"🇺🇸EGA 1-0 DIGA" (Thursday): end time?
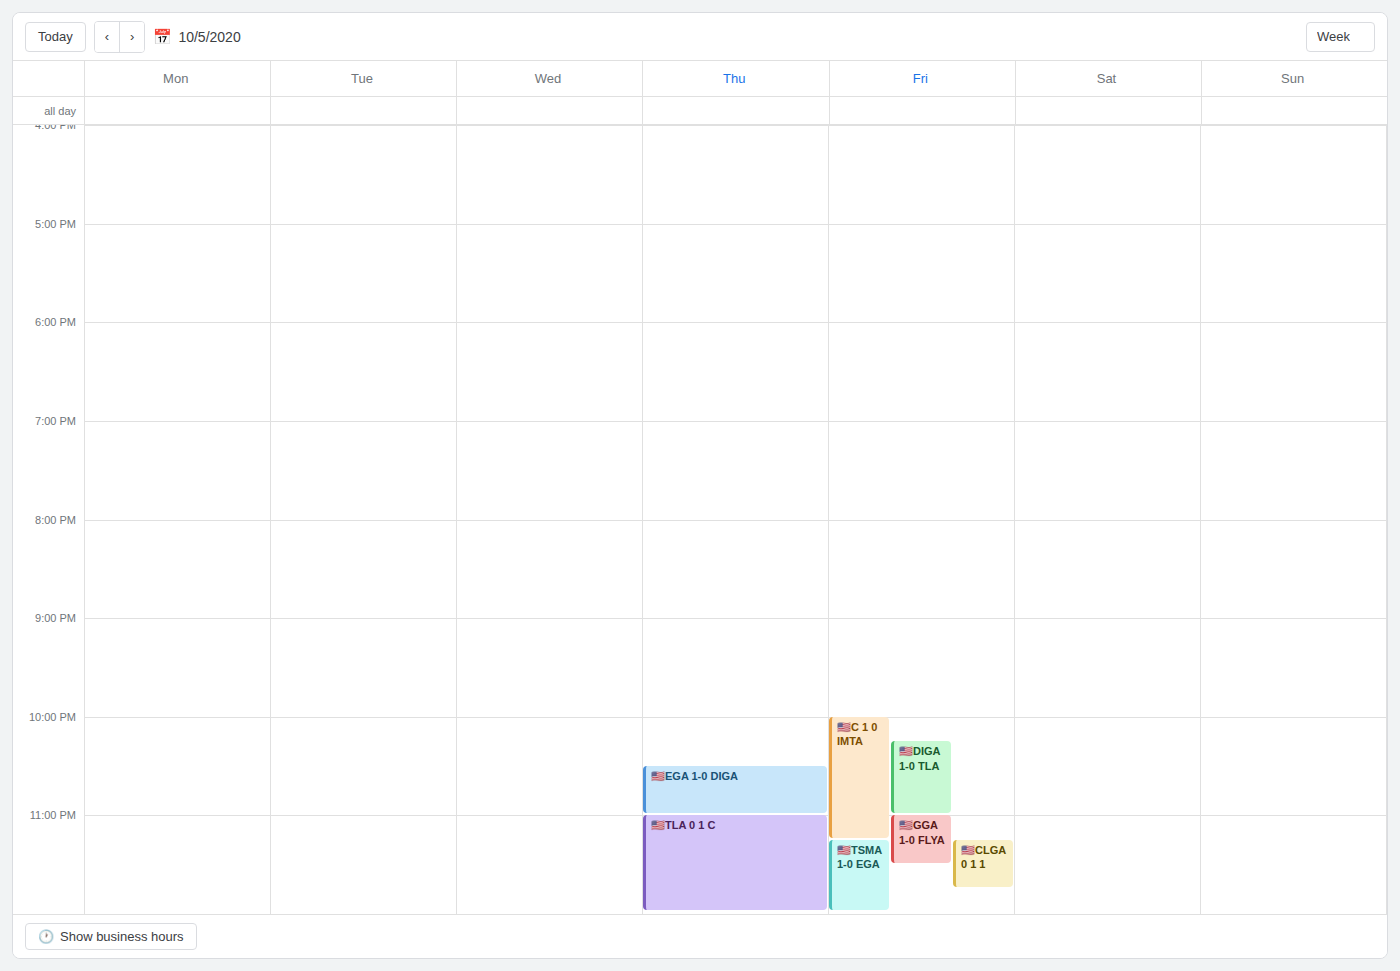
11:00 PM